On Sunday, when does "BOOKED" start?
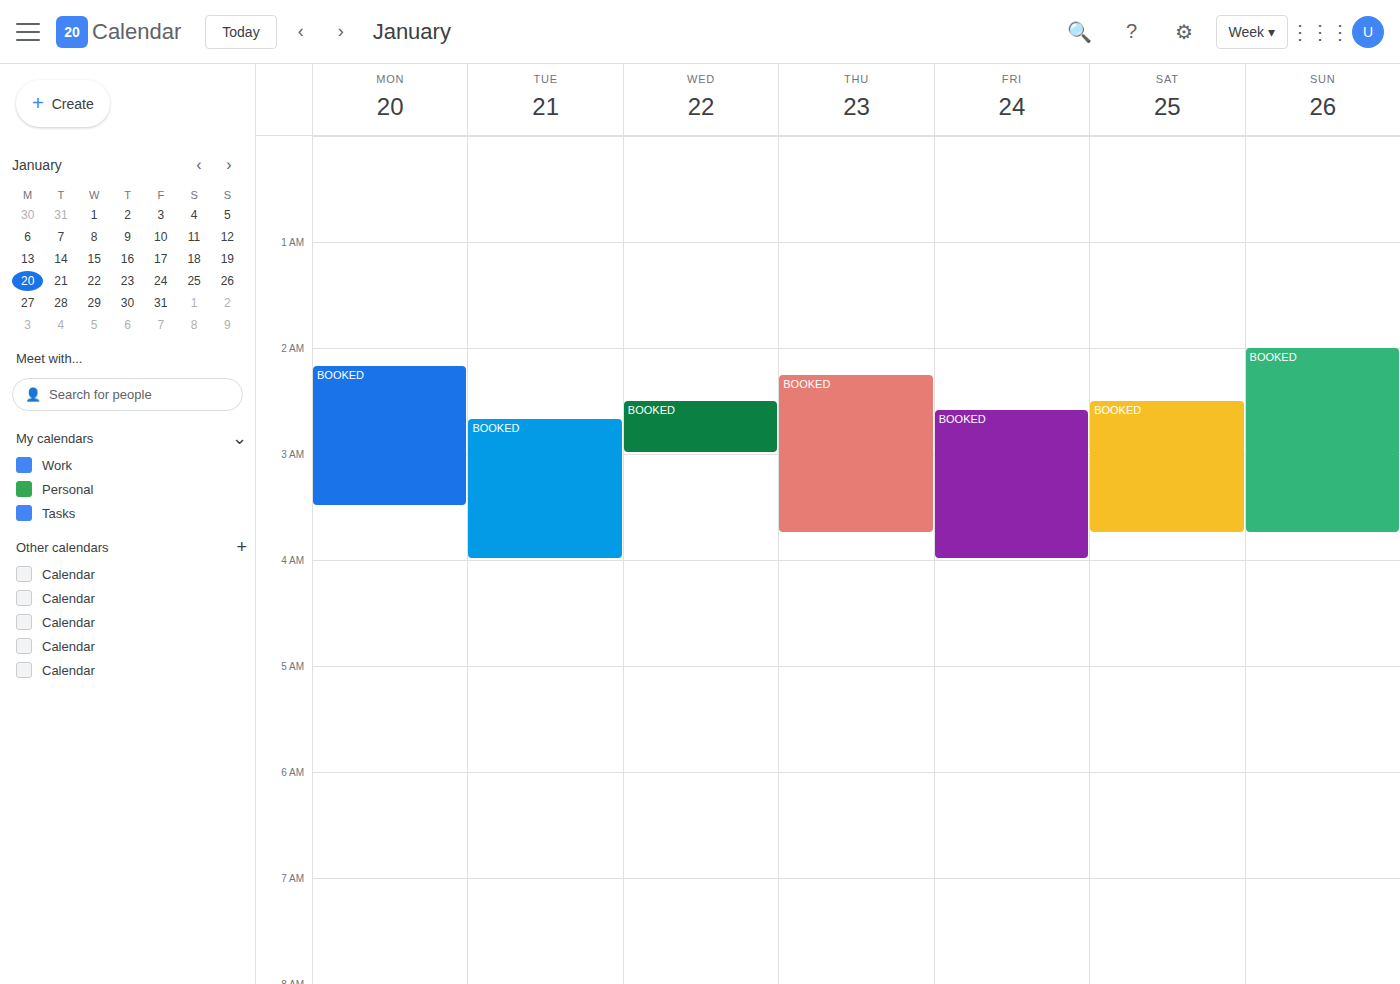
2:00 AM